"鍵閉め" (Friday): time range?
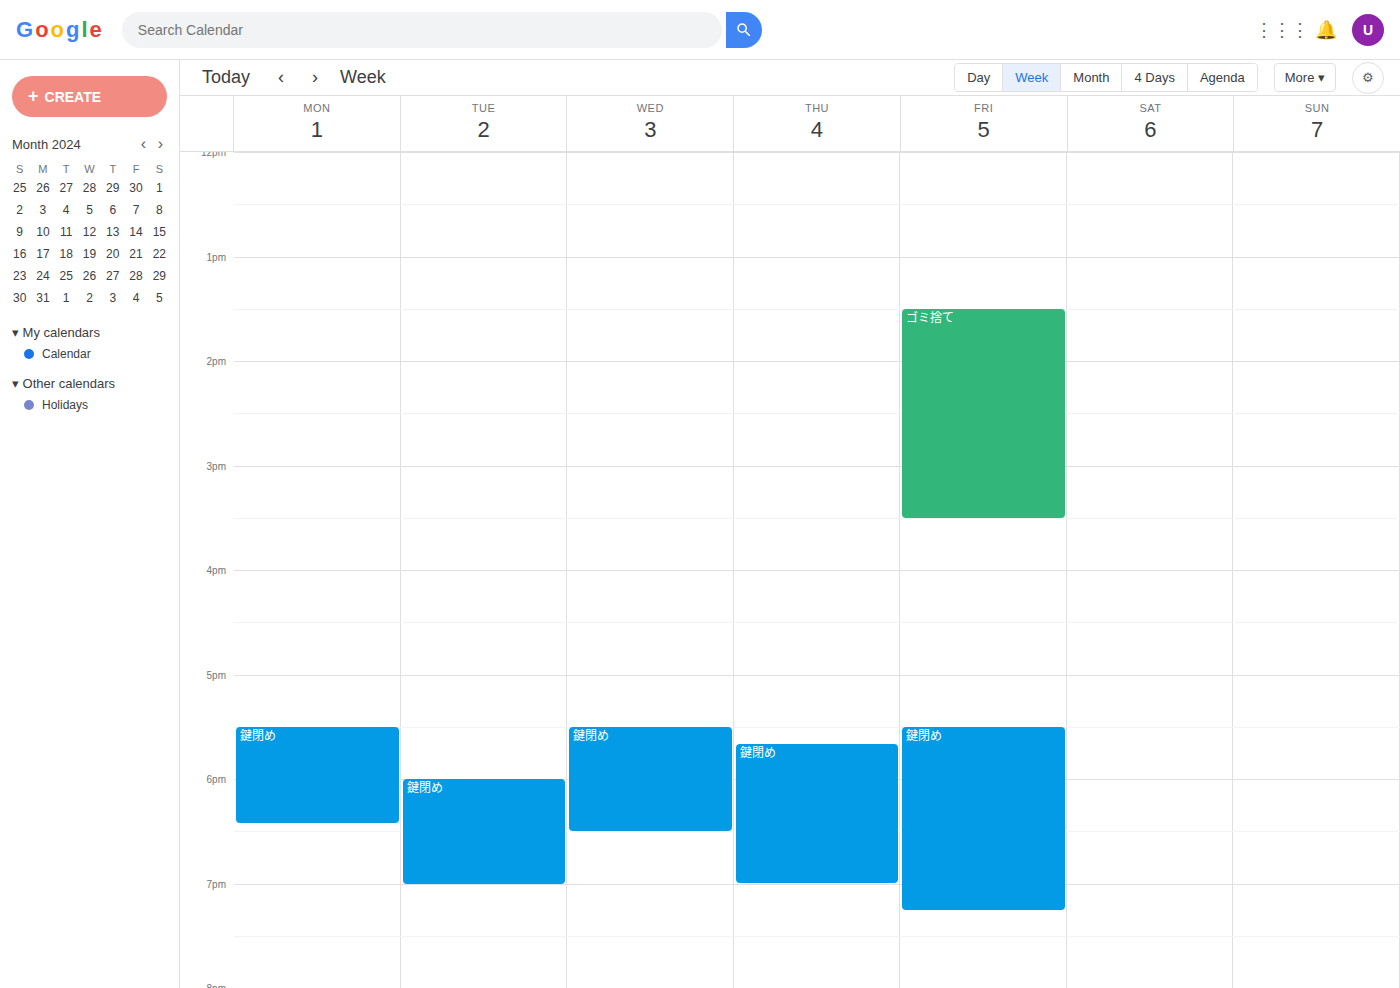
5:30 PM to 7:15 PM